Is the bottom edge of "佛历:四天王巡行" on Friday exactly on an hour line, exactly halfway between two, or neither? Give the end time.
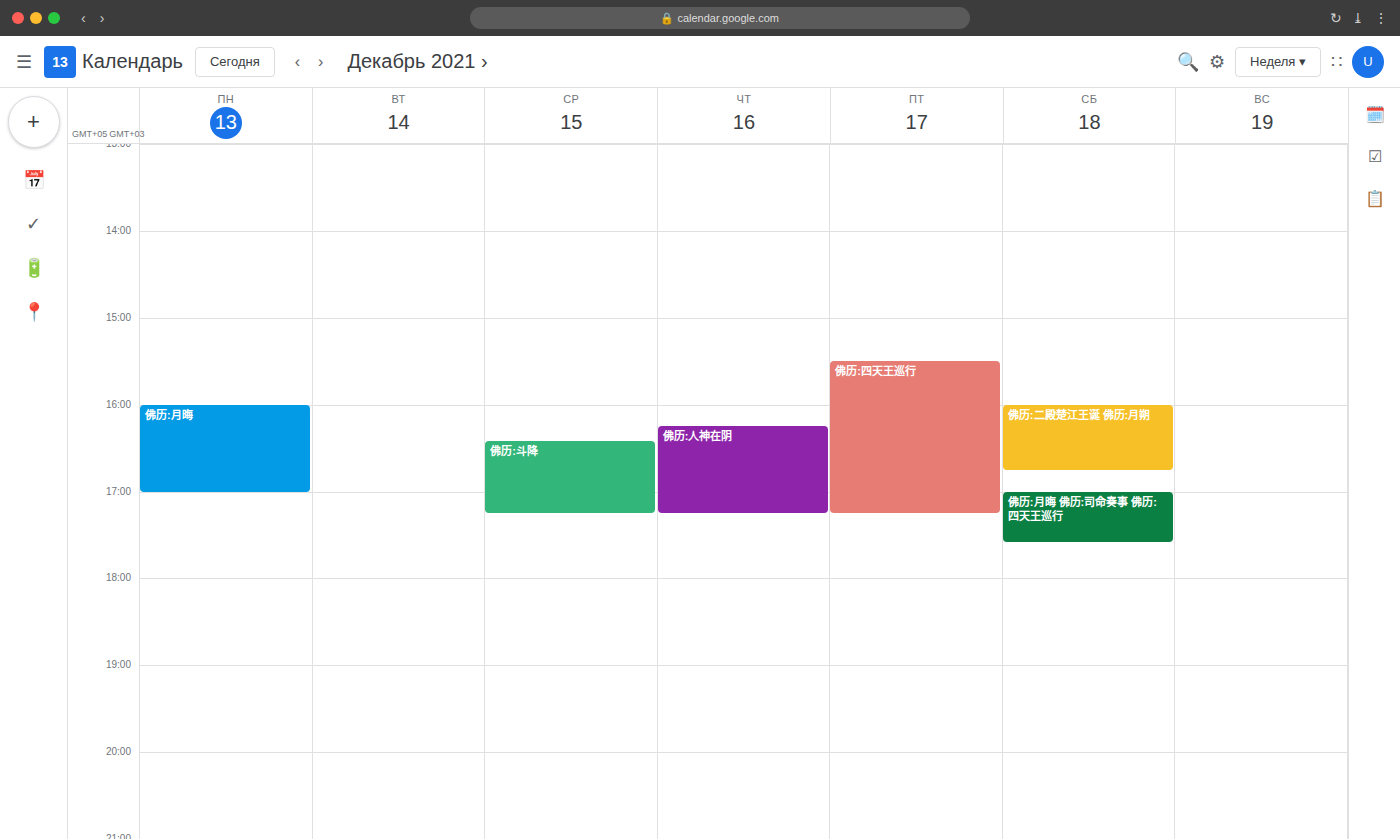
5:15 PM -- neither: a quarter of the way from the 5 PM line to the 6 PM line.